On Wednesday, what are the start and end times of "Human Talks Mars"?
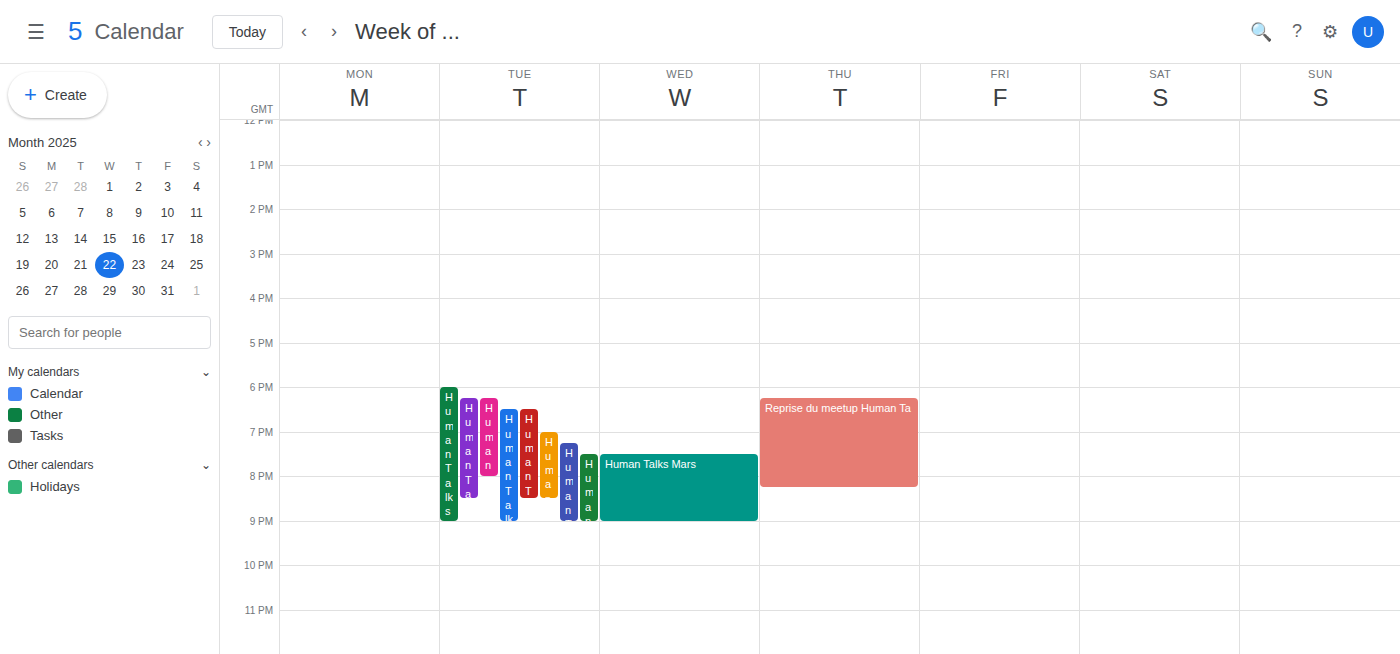
7:30 PM to 9:00 PM